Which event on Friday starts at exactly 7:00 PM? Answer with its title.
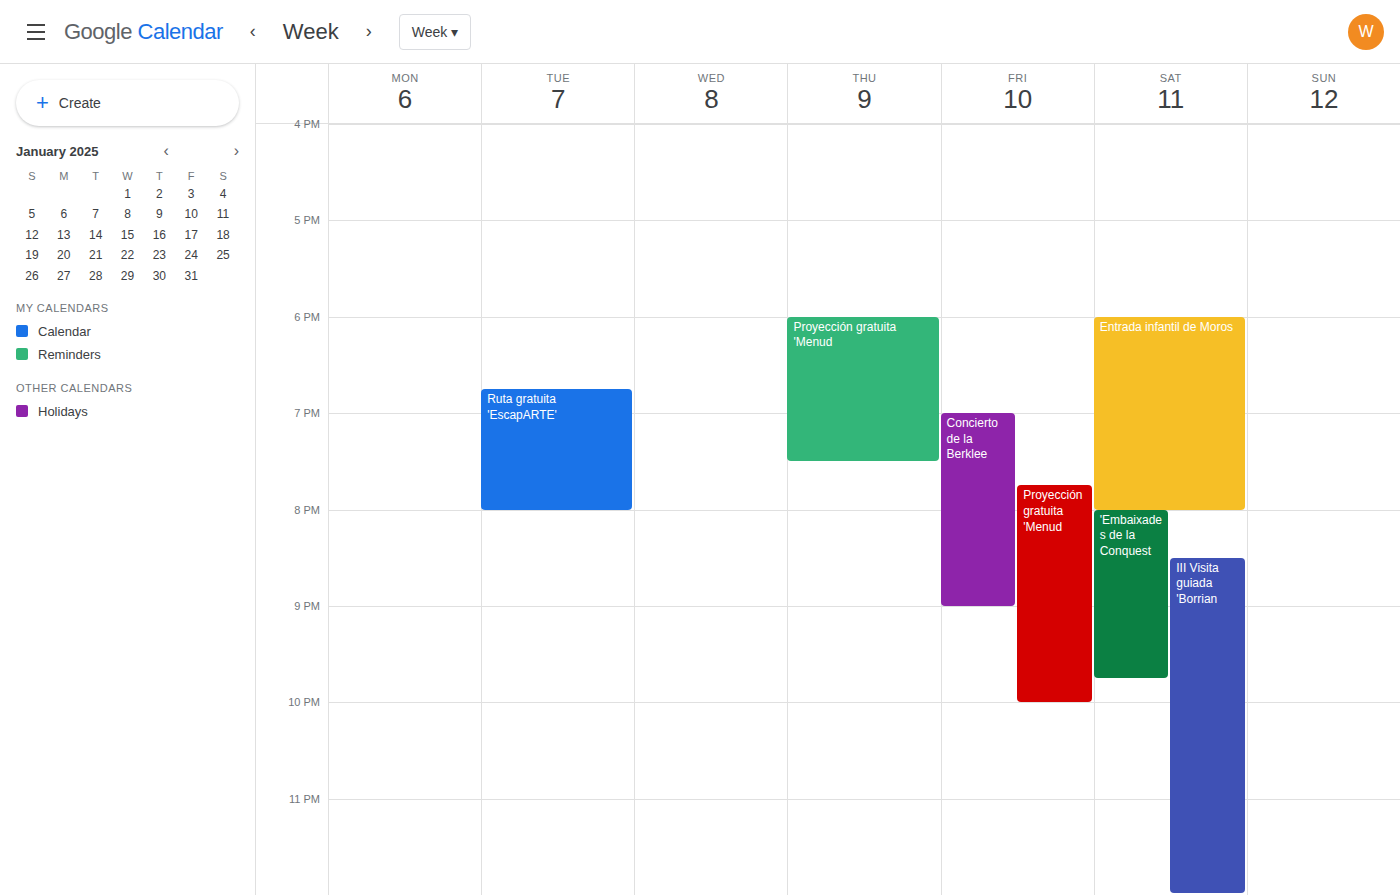
"Concierto de la Berklee"